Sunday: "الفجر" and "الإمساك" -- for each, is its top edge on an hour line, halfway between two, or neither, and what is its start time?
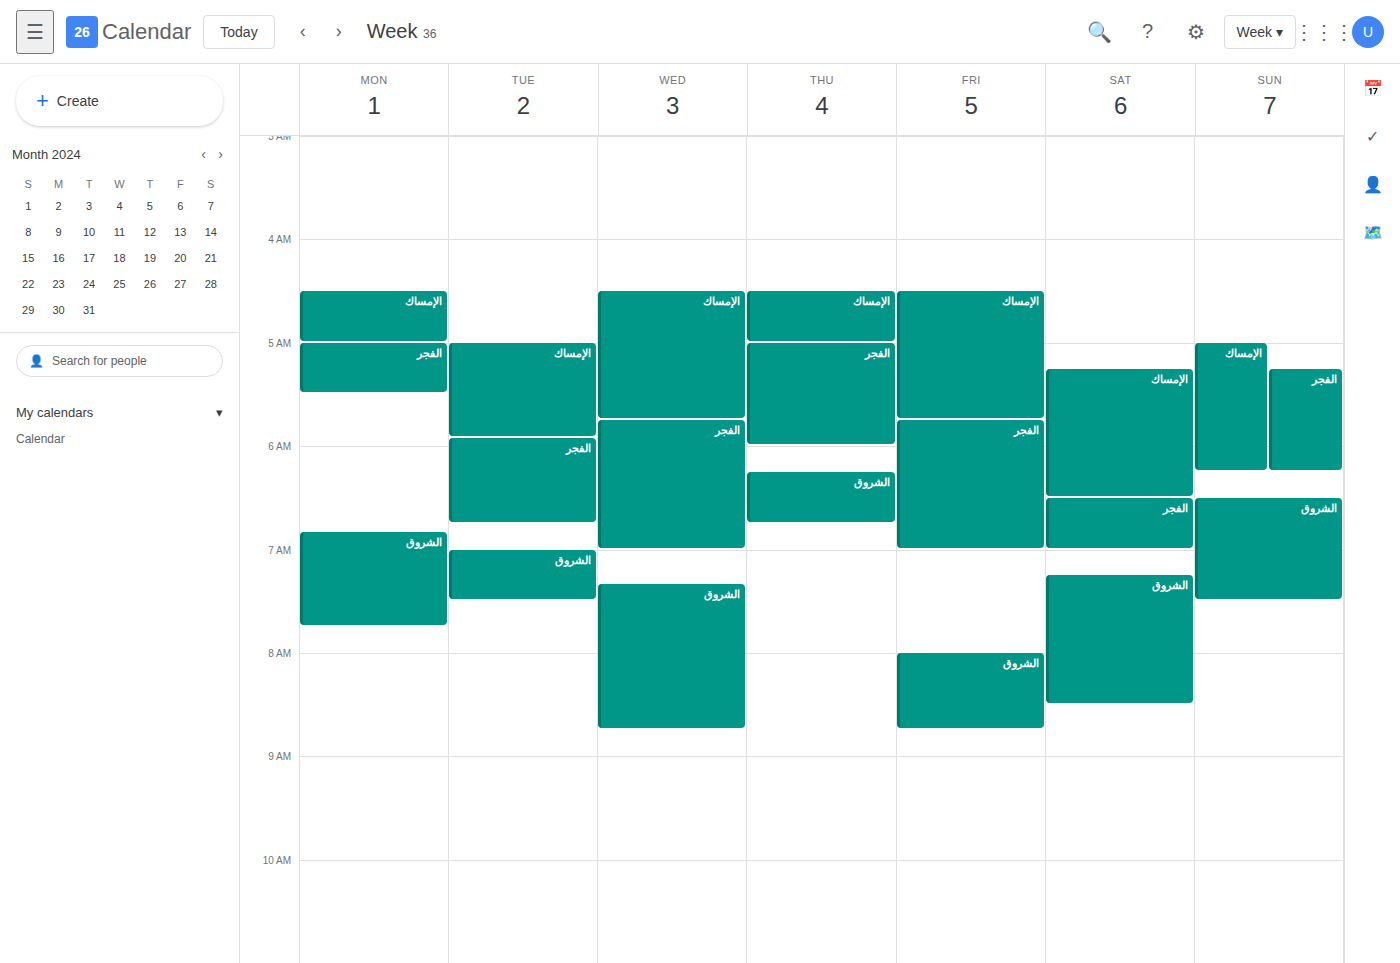
"الفجر": 5:15 AM, neither: a quarter of the way from the 5 AM line to the 6 AM line. "الإمساك": 5:00 AM, exactly on the 5 AM line.